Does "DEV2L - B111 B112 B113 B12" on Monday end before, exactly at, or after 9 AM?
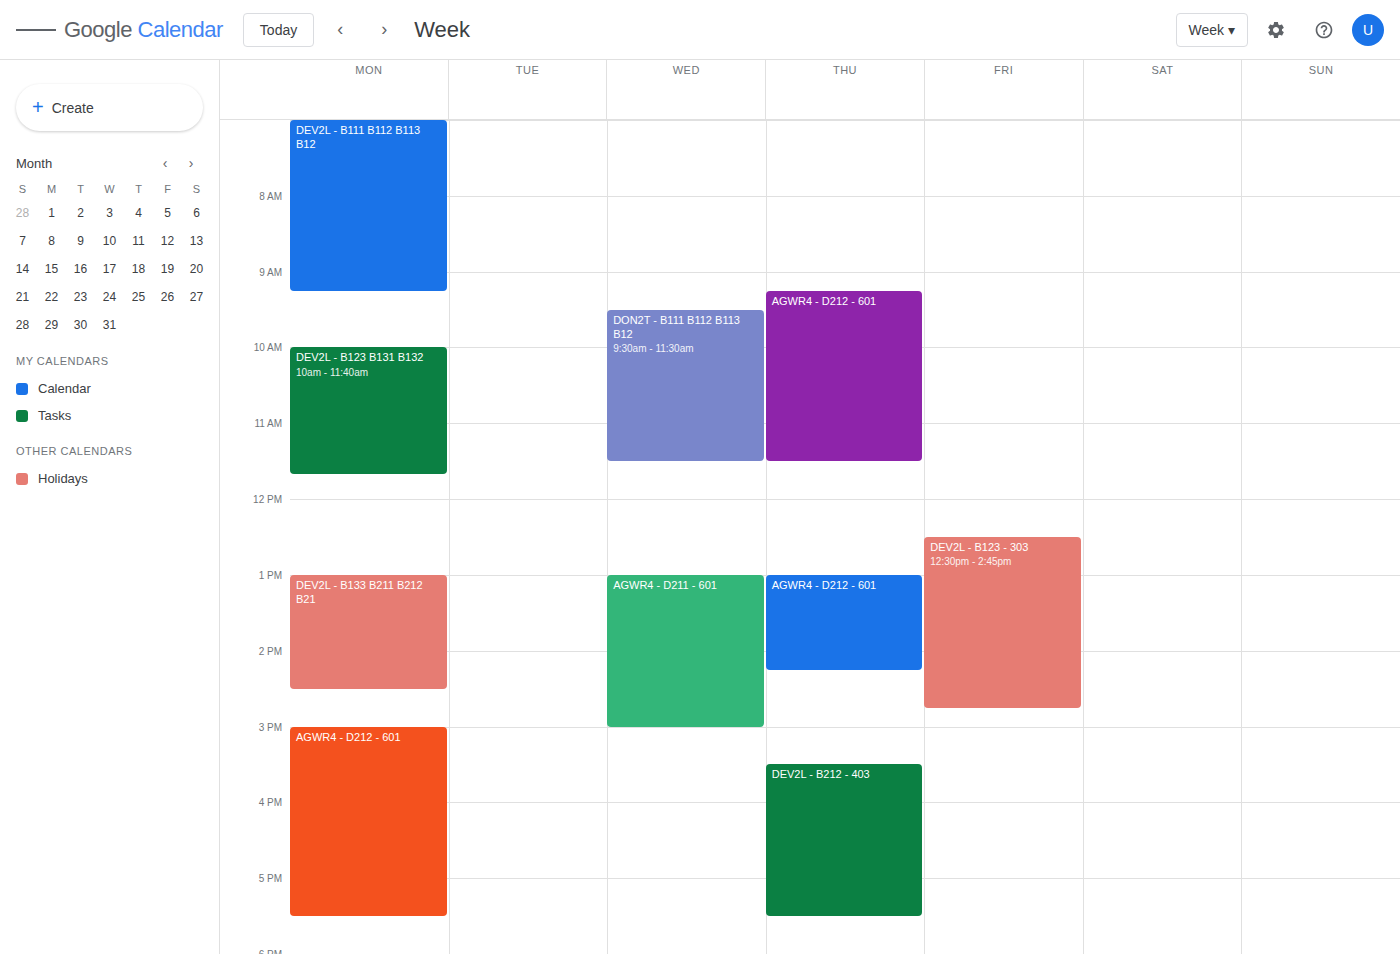
9:15 AM -- after 9 AM, 15 minutes below the 9 AM line.